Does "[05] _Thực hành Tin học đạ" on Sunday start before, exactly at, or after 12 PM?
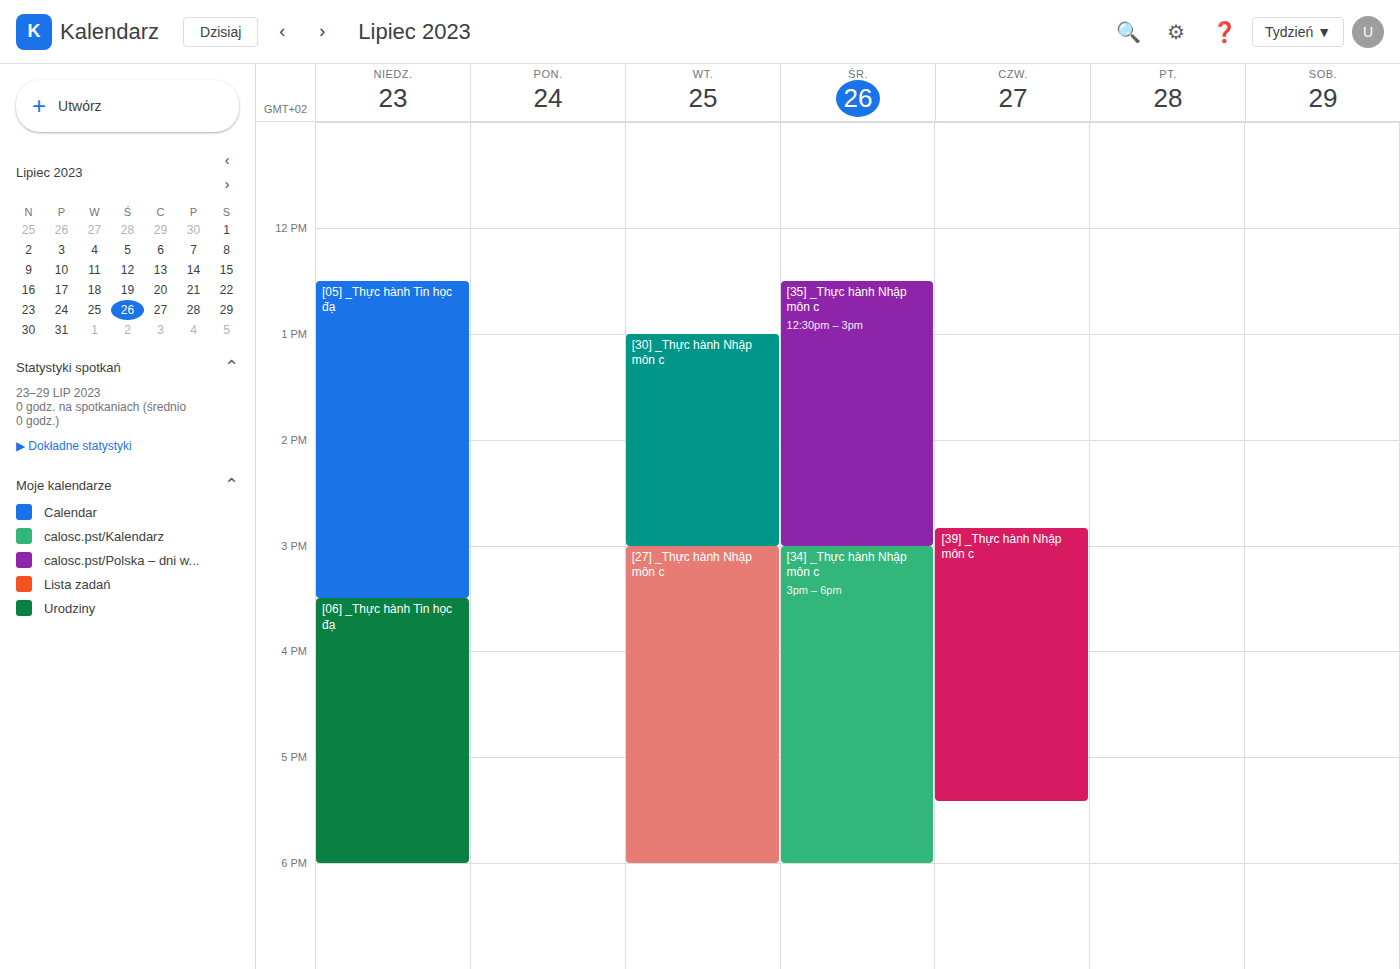
12:30 PM -- after 12 PM, 30 minutes below the 12 PM line.